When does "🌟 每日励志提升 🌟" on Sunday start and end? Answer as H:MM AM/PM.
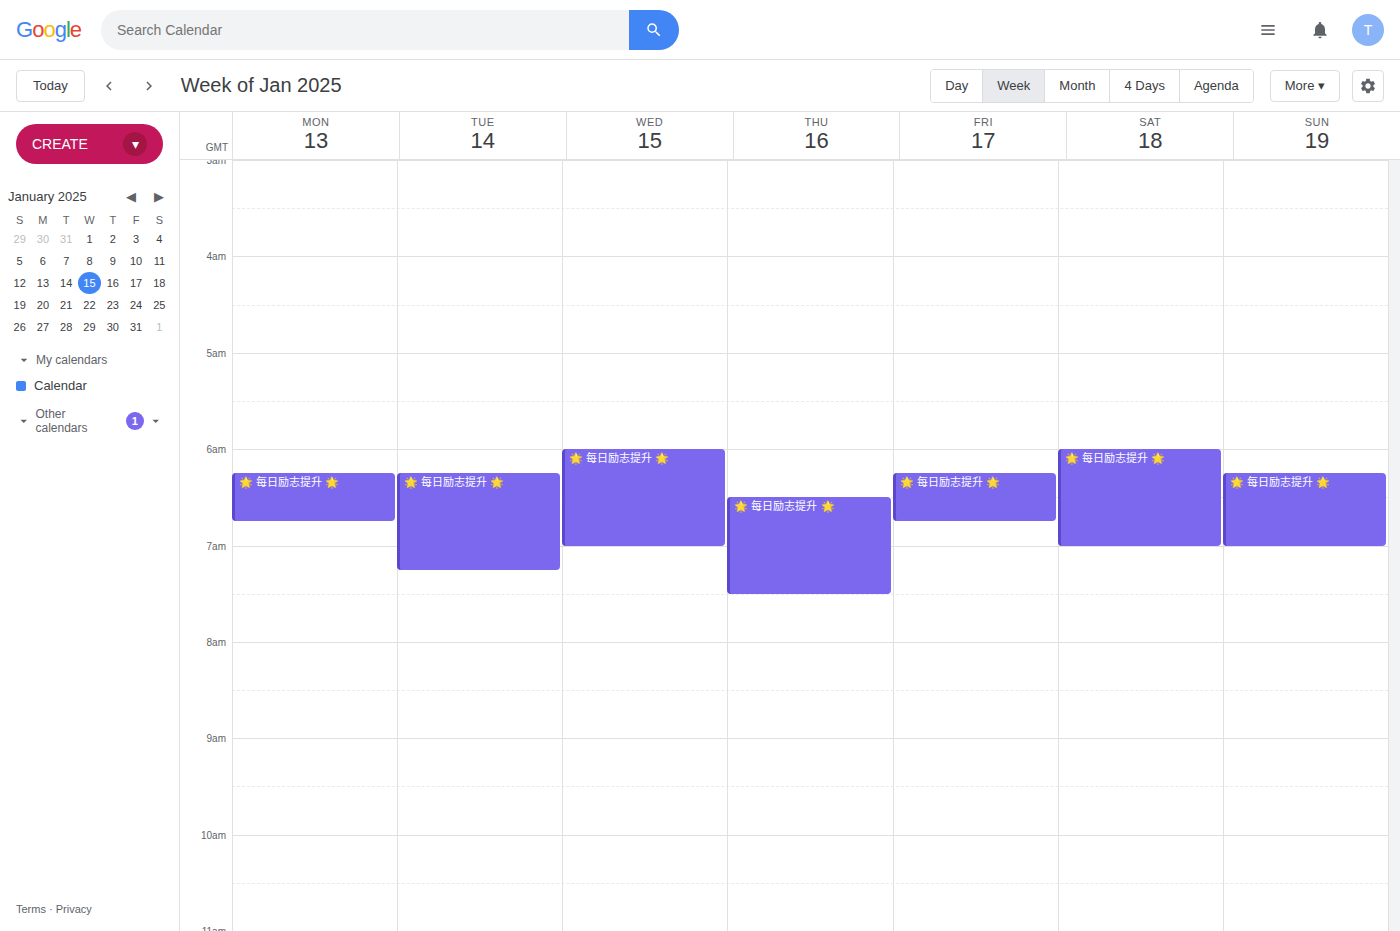
6:15 AM to 7:00 AM